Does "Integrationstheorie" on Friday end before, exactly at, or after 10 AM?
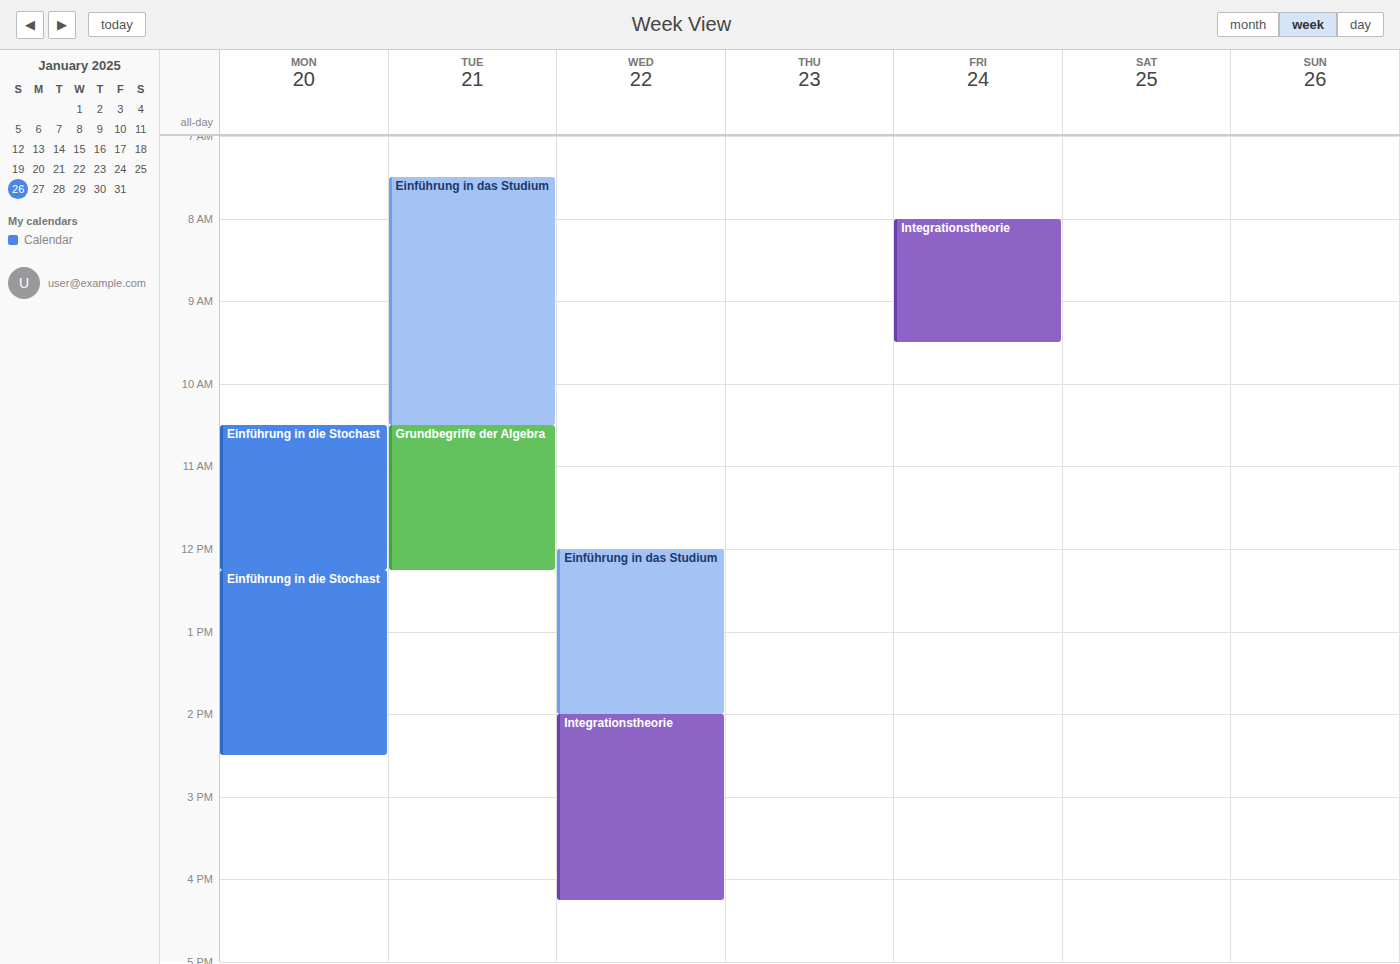
9:30 AM -- before 10 AM, 30 minutes above the 10 AM line.